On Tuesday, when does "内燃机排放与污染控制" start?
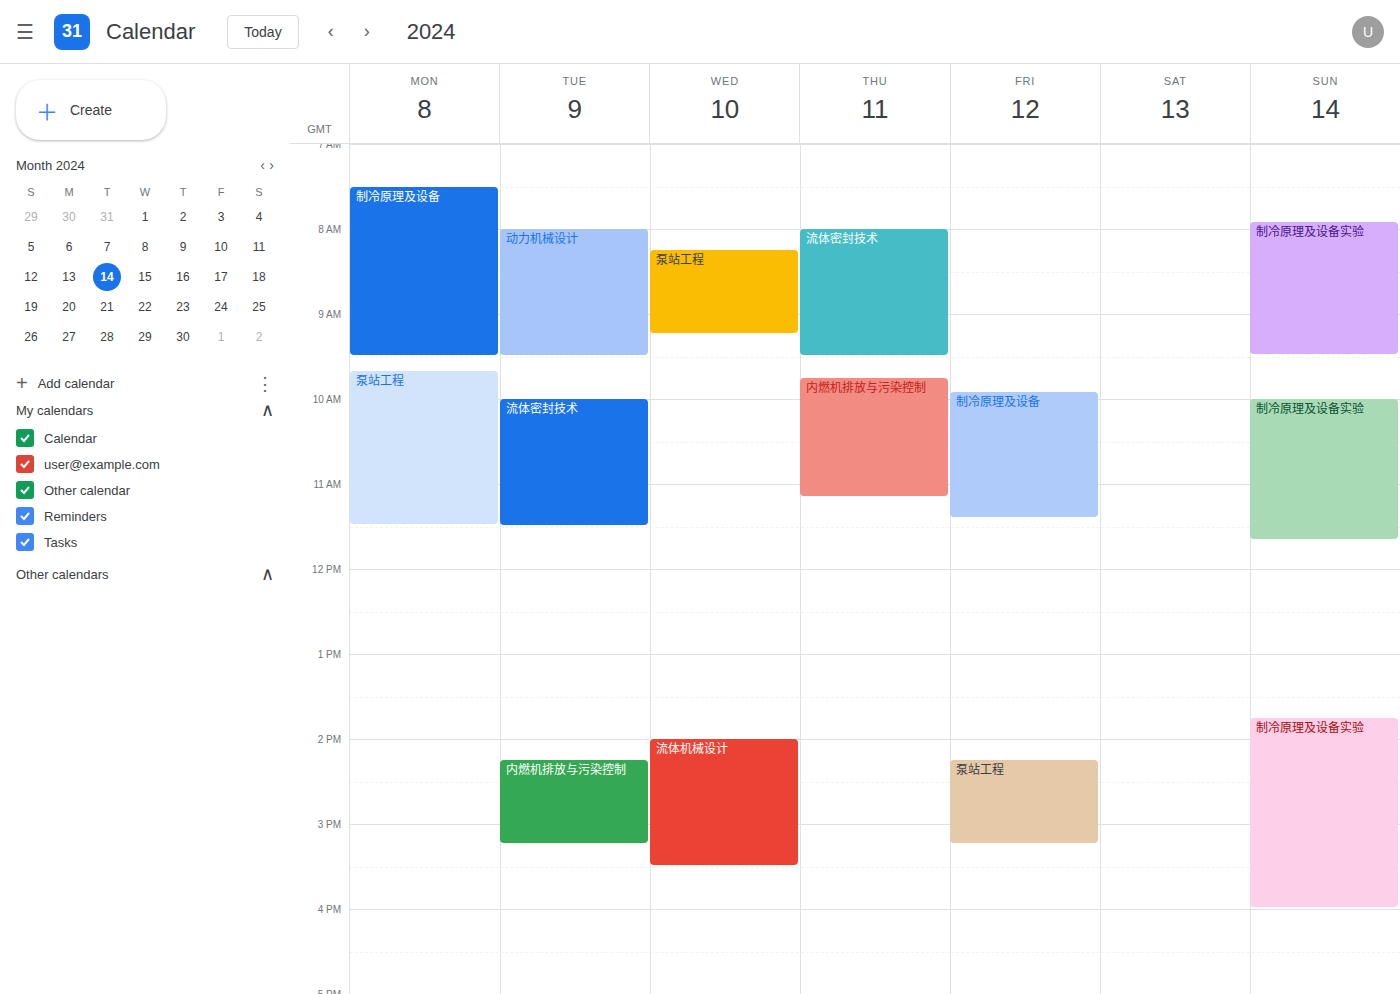
2:15 PM